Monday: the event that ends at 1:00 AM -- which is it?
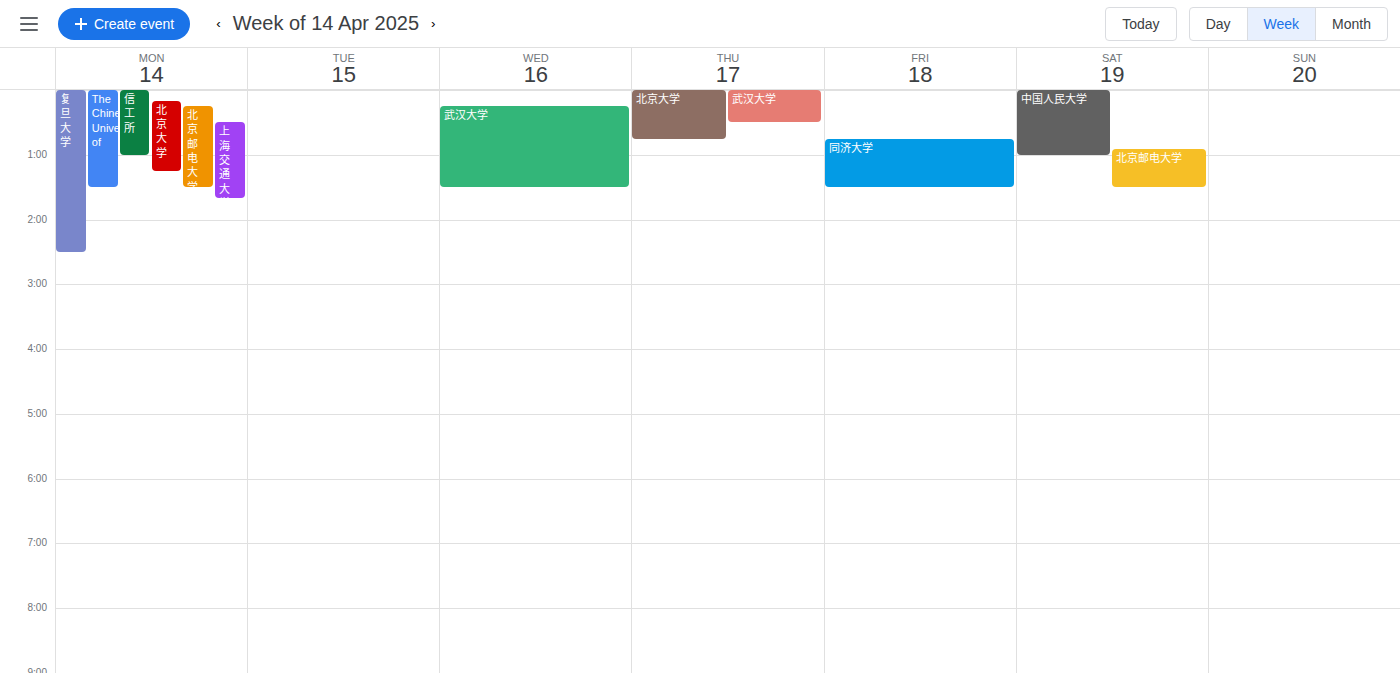
"信工所"